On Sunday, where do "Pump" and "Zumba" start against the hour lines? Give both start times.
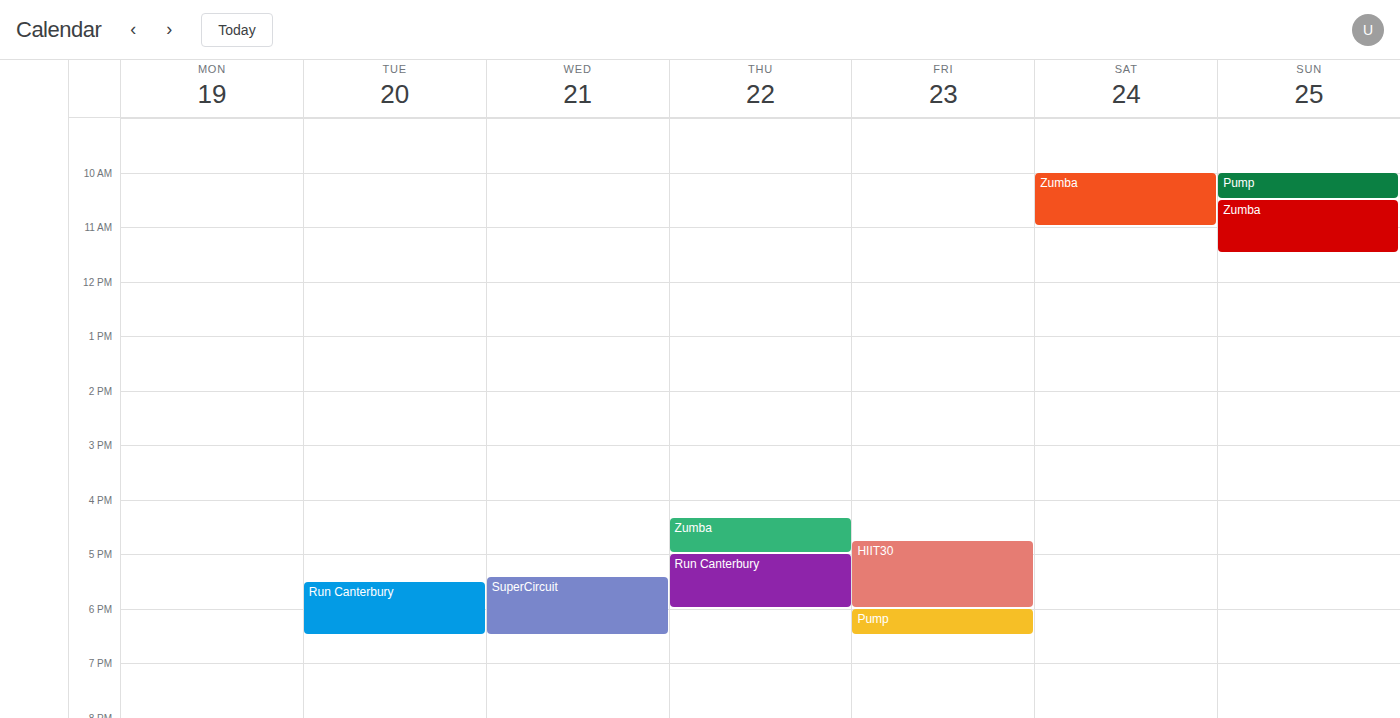
"Pump": 10:00 AM, exactly on the 10 AM line. "Zumba": 10:30 AM, halfway between the 10 AM and 11 AM lines.